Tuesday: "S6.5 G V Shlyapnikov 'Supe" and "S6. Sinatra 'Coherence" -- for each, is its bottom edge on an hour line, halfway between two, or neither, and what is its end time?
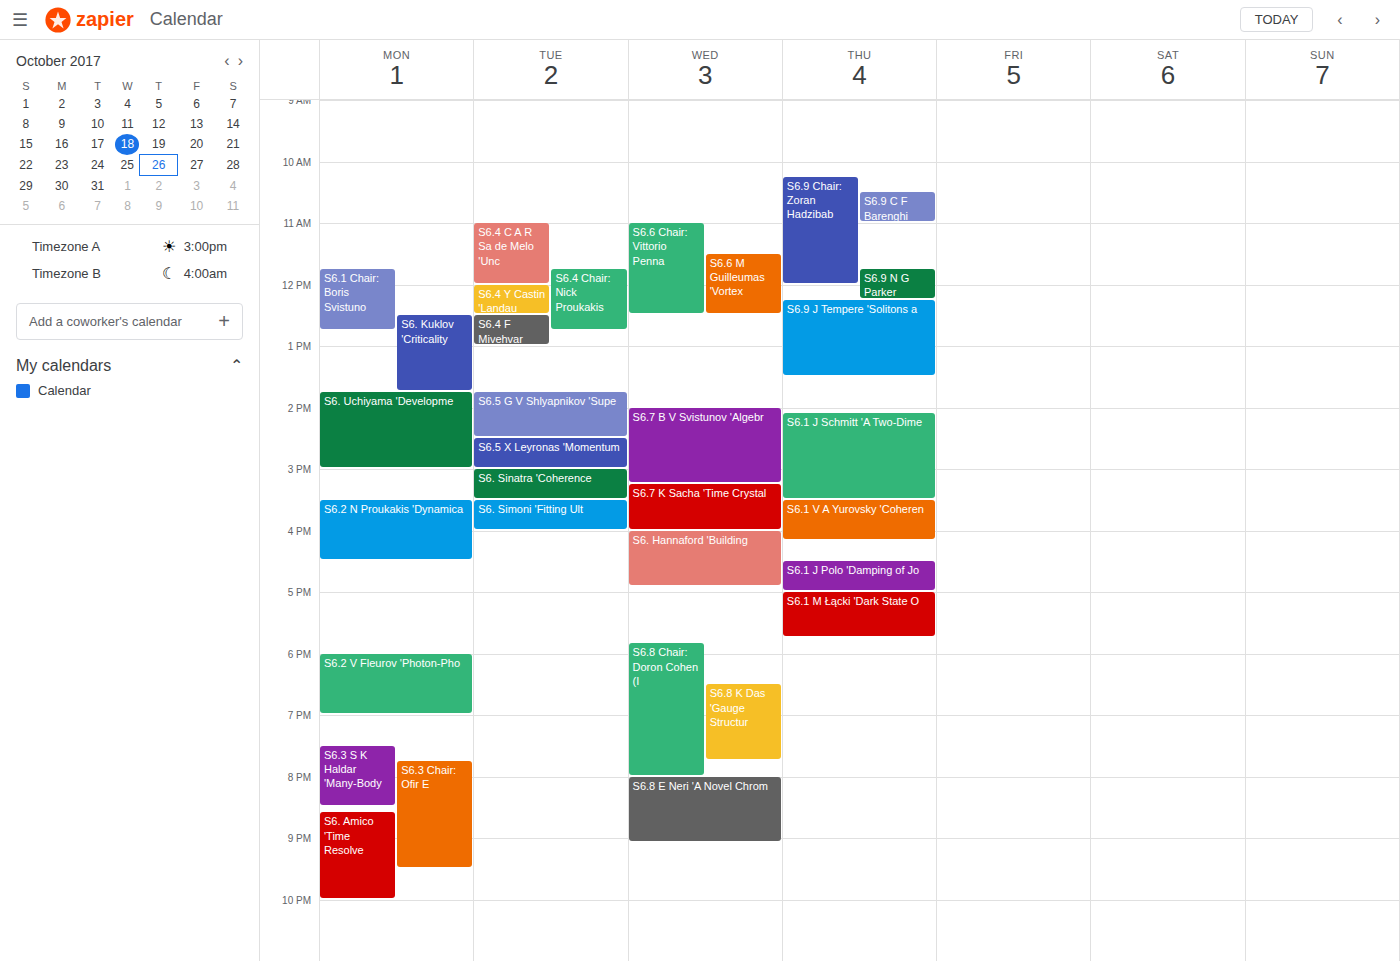
"S6.5 G V Shlyapnikov 'Supe": 2:30 PM, halfway between the 2 PM and 3 PM lines. "S6. Sinatra 'Coherence": 3:30 PM, halfway between the 3 PM and 4 PM lines.